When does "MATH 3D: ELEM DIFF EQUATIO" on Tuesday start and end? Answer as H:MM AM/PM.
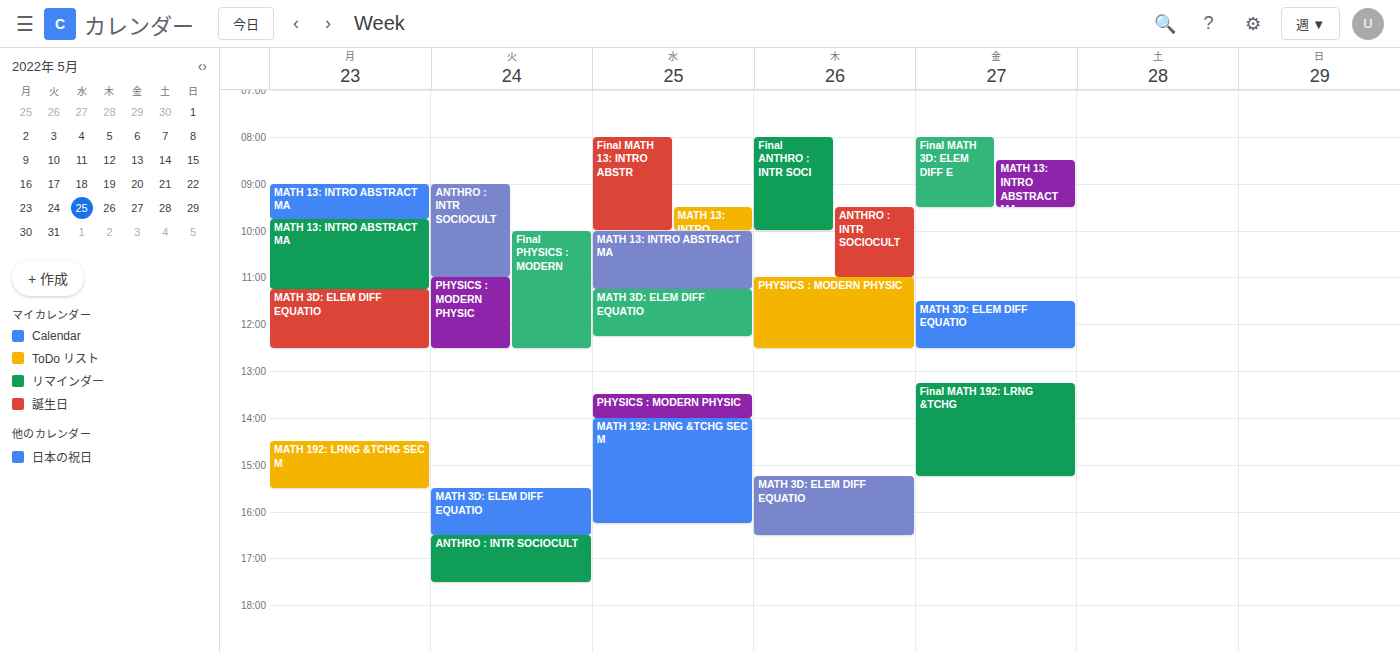
3:30 PM to 4:30 PM